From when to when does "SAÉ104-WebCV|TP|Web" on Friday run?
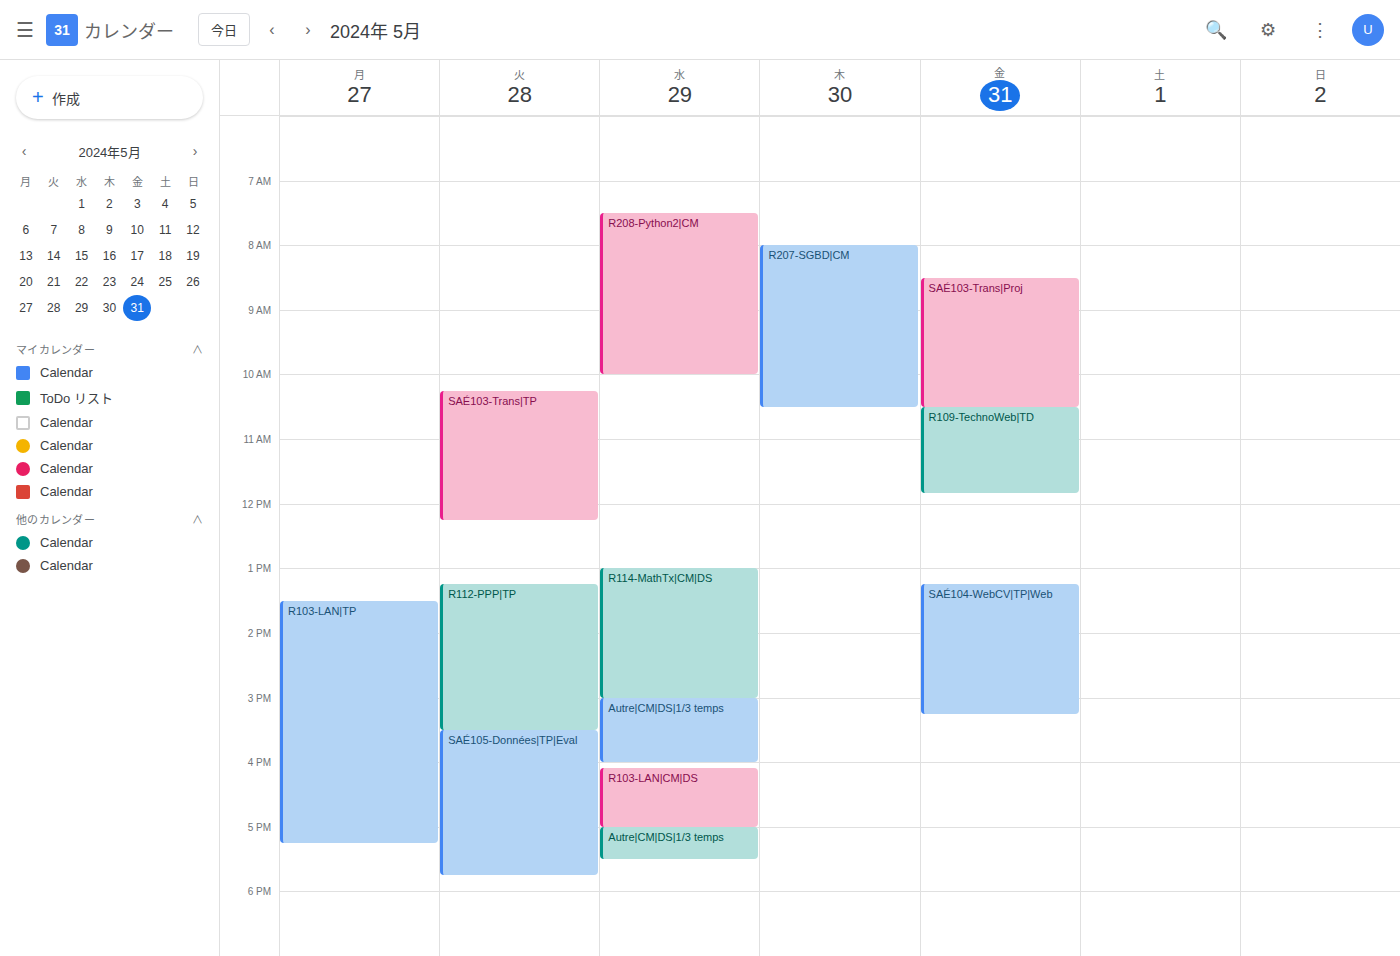
1:15 PM to 3:15 PM